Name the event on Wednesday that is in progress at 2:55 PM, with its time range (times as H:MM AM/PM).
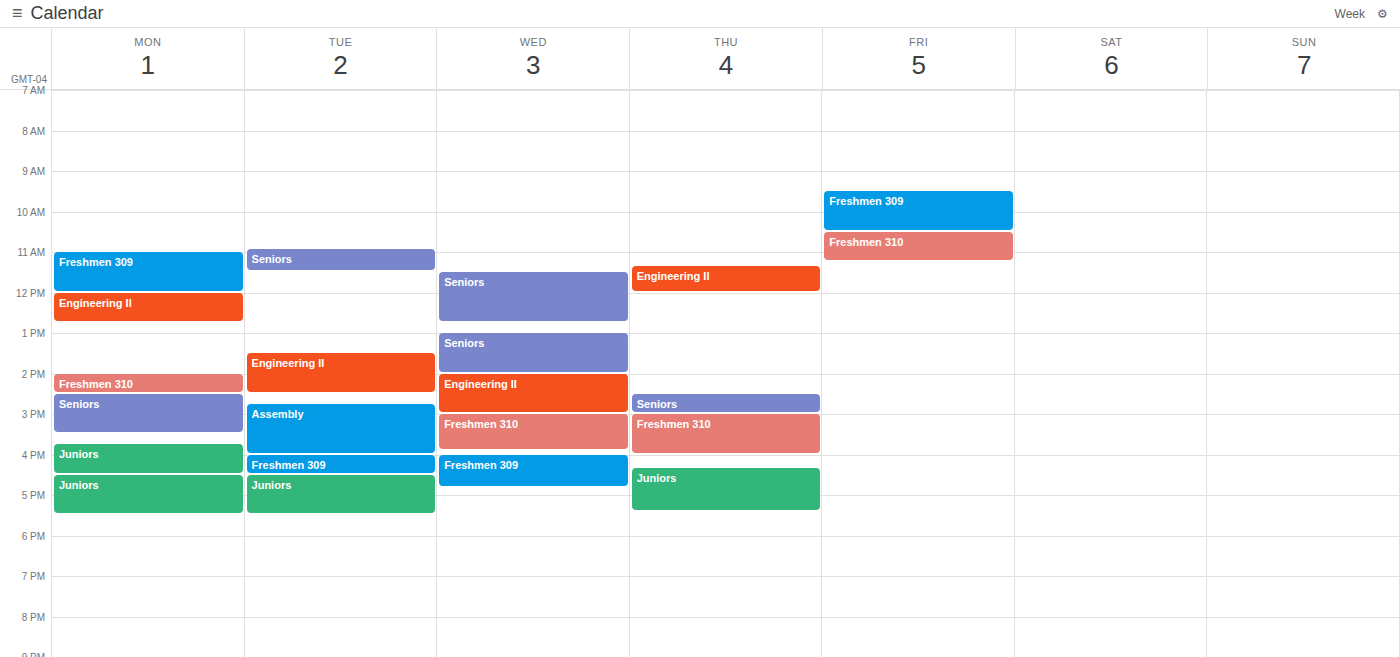
"Engineering II", 2:00 PM to 3:00 PM